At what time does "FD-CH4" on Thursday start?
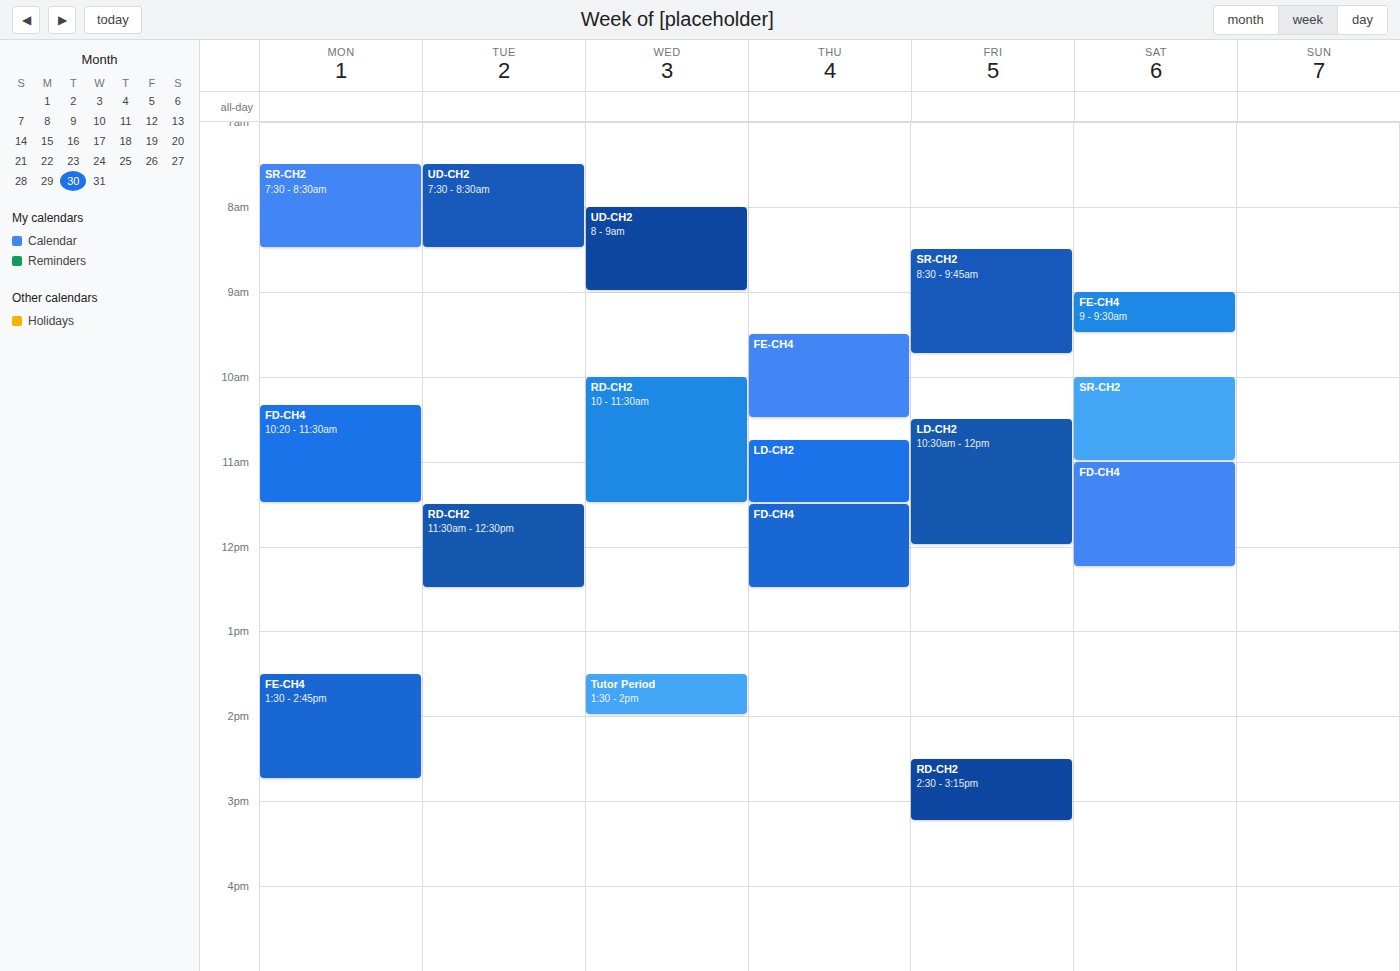
11:30